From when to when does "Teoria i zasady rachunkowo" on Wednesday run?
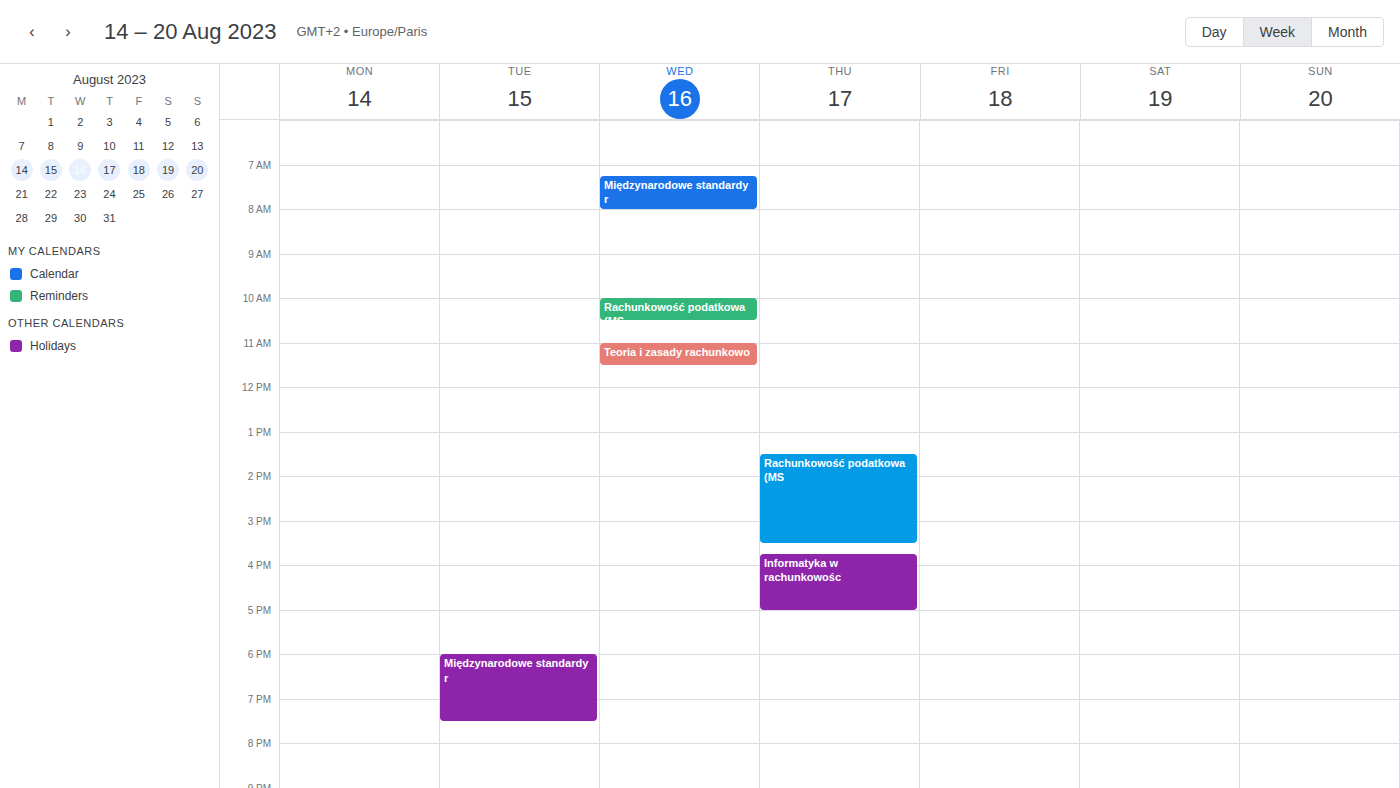
11:00 to 11:30